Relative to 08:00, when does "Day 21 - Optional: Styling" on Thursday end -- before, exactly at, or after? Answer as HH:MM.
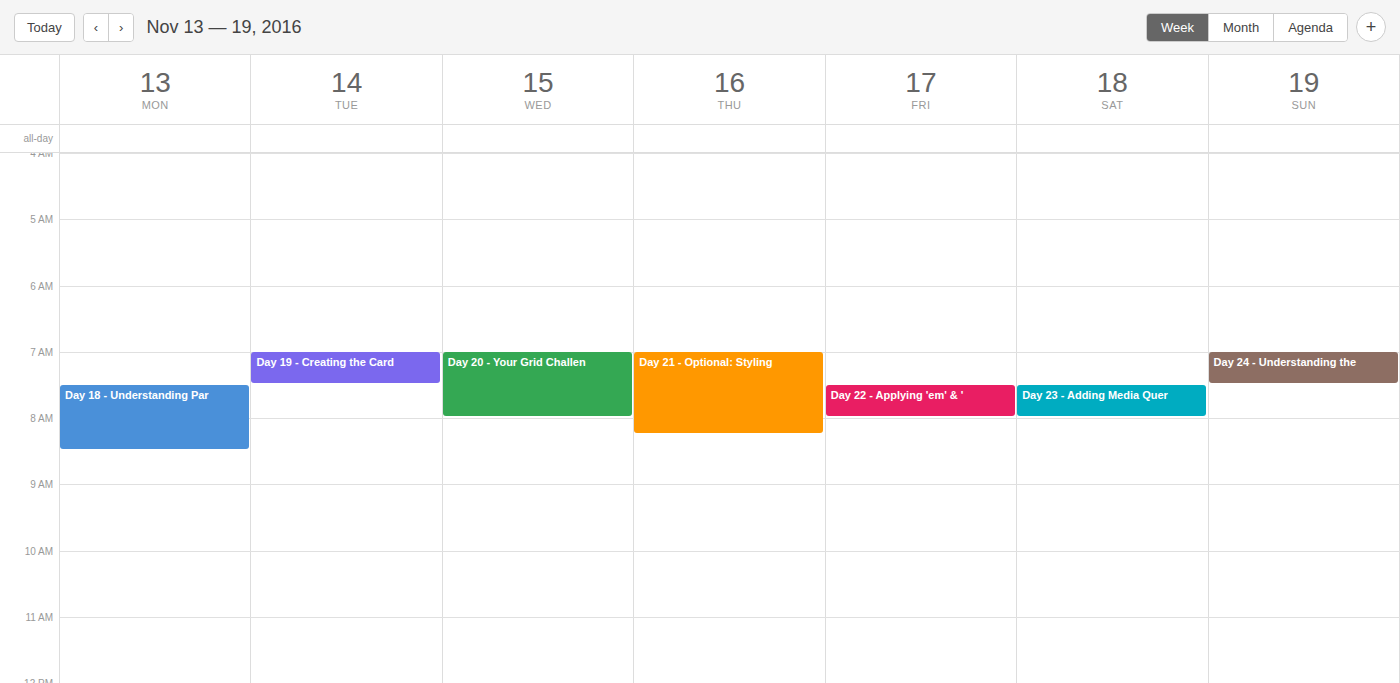
08:15 -- after 08:00, 15 minutes below the 08:00 line.